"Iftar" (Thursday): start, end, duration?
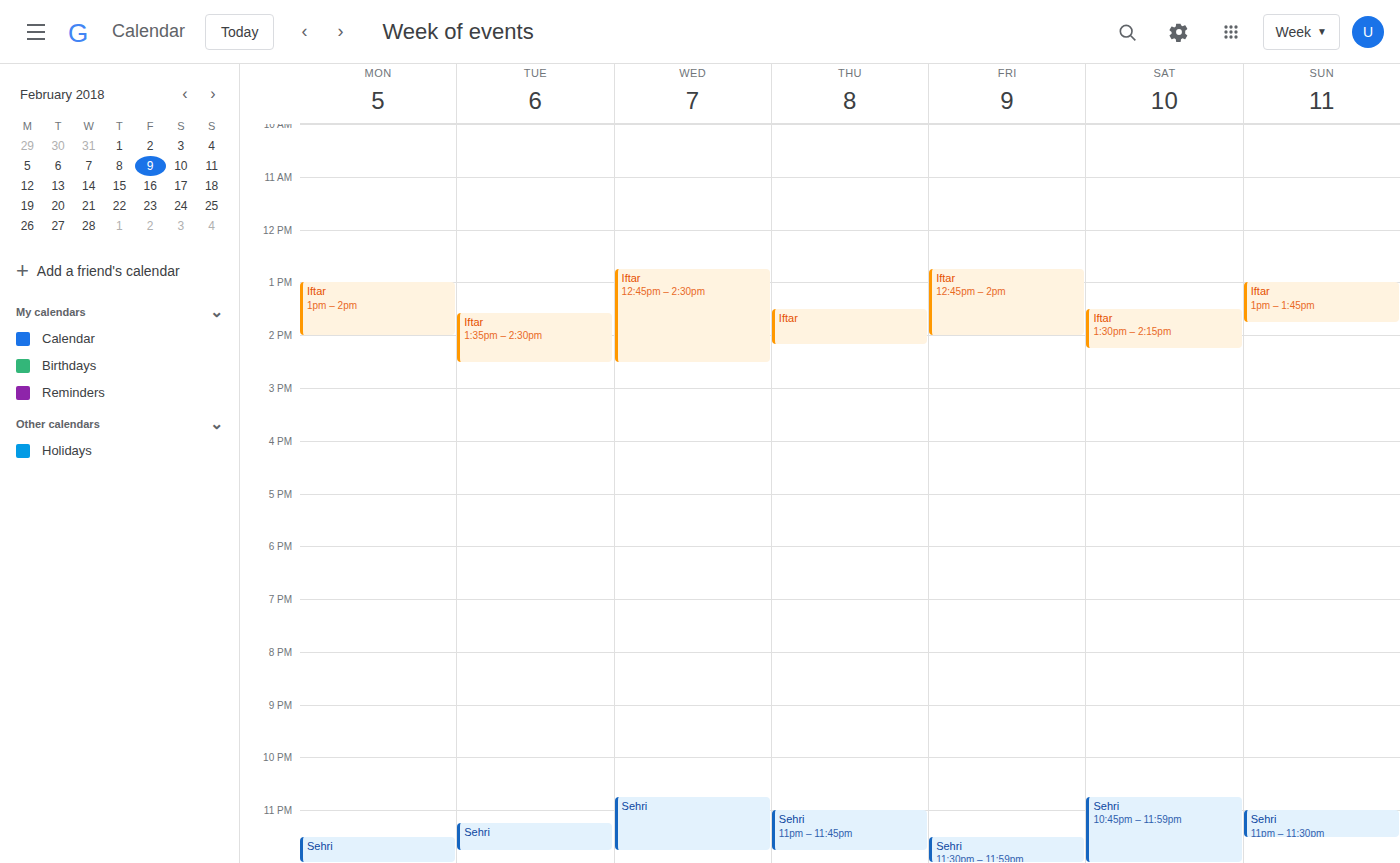
13:30 to 14:10, 40 minutes